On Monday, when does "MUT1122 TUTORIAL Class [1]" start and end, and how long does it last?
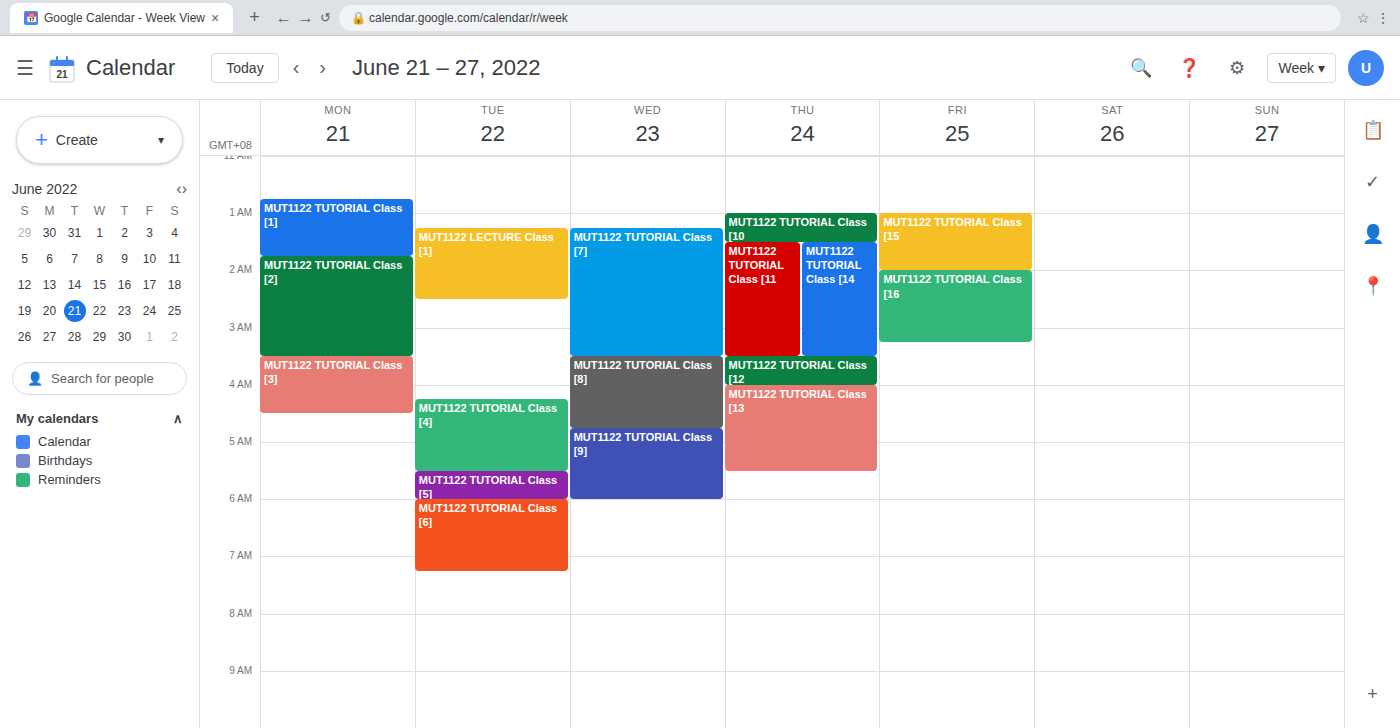
12:45 AM to 1:45 AM, 1 hour